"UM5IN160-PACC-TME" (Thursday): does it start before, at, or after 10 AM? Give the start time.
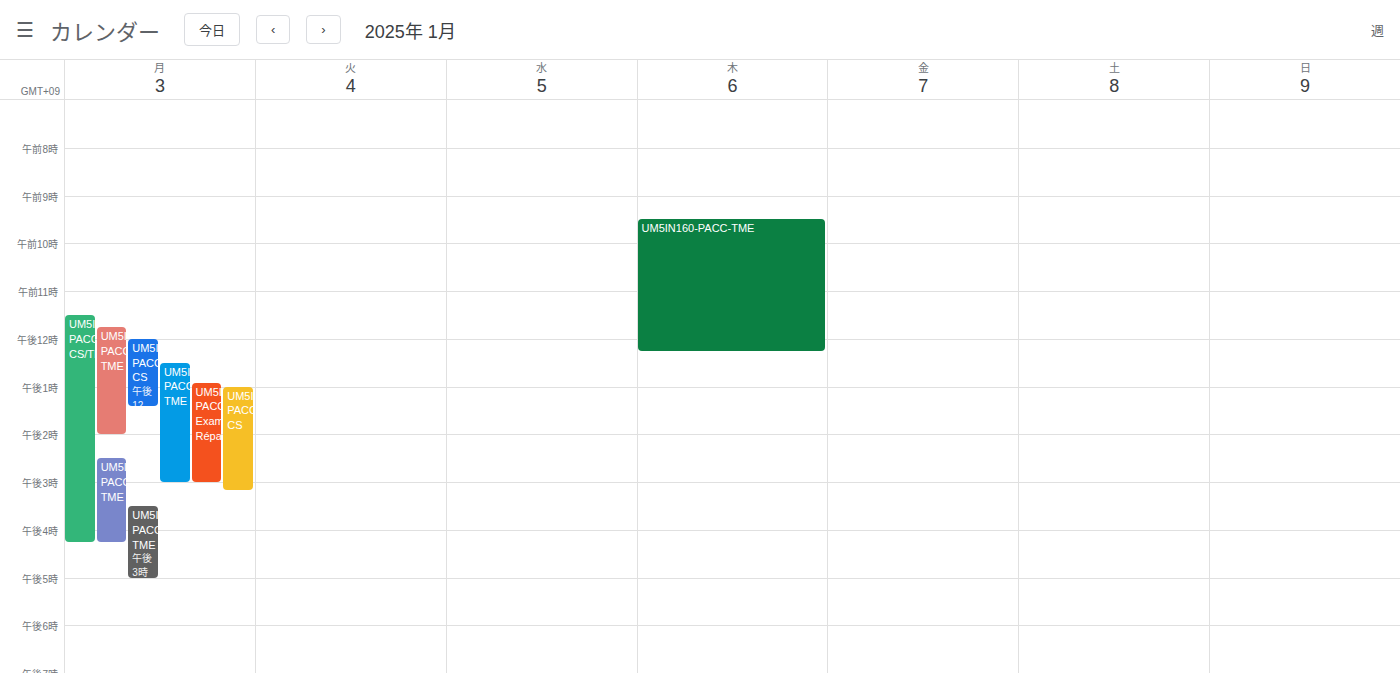
9:30 AM -- before 10 AM, 30 minutes above the 10 AM line.